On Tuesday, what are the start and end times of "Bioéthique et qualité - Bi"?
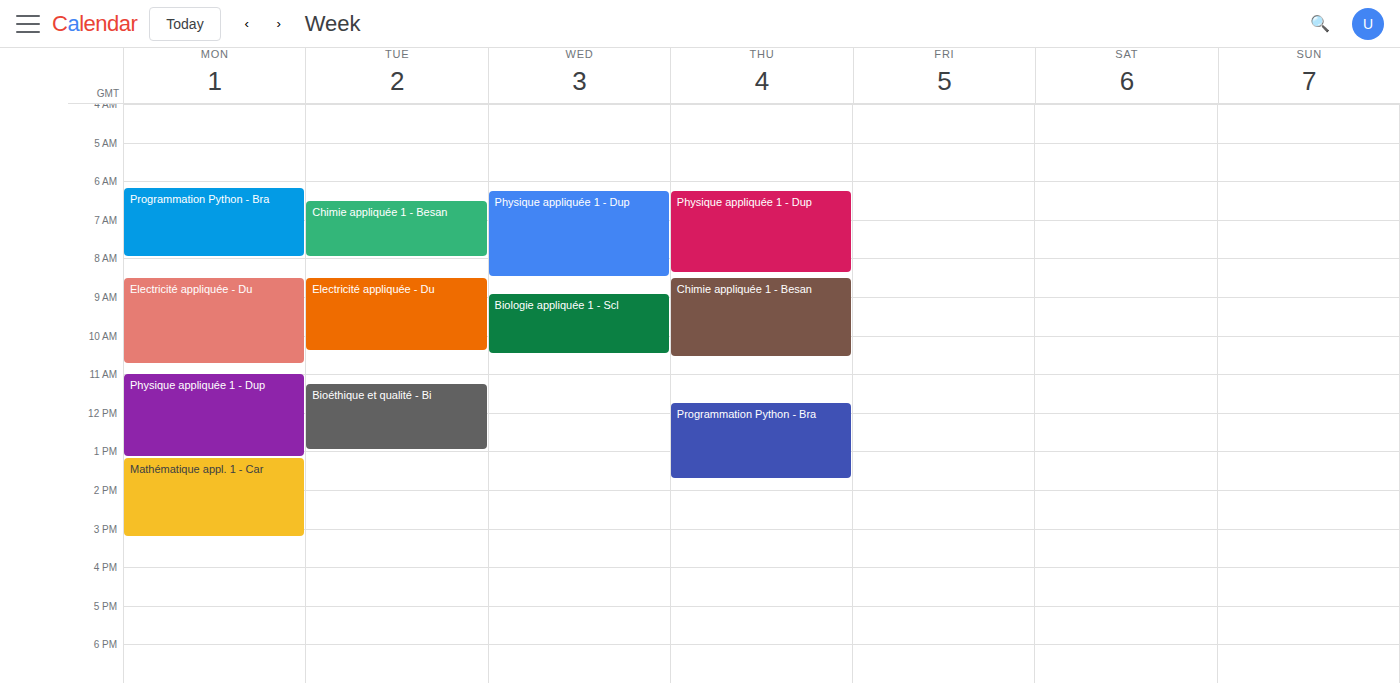
11:15 AM to 1:00 PM